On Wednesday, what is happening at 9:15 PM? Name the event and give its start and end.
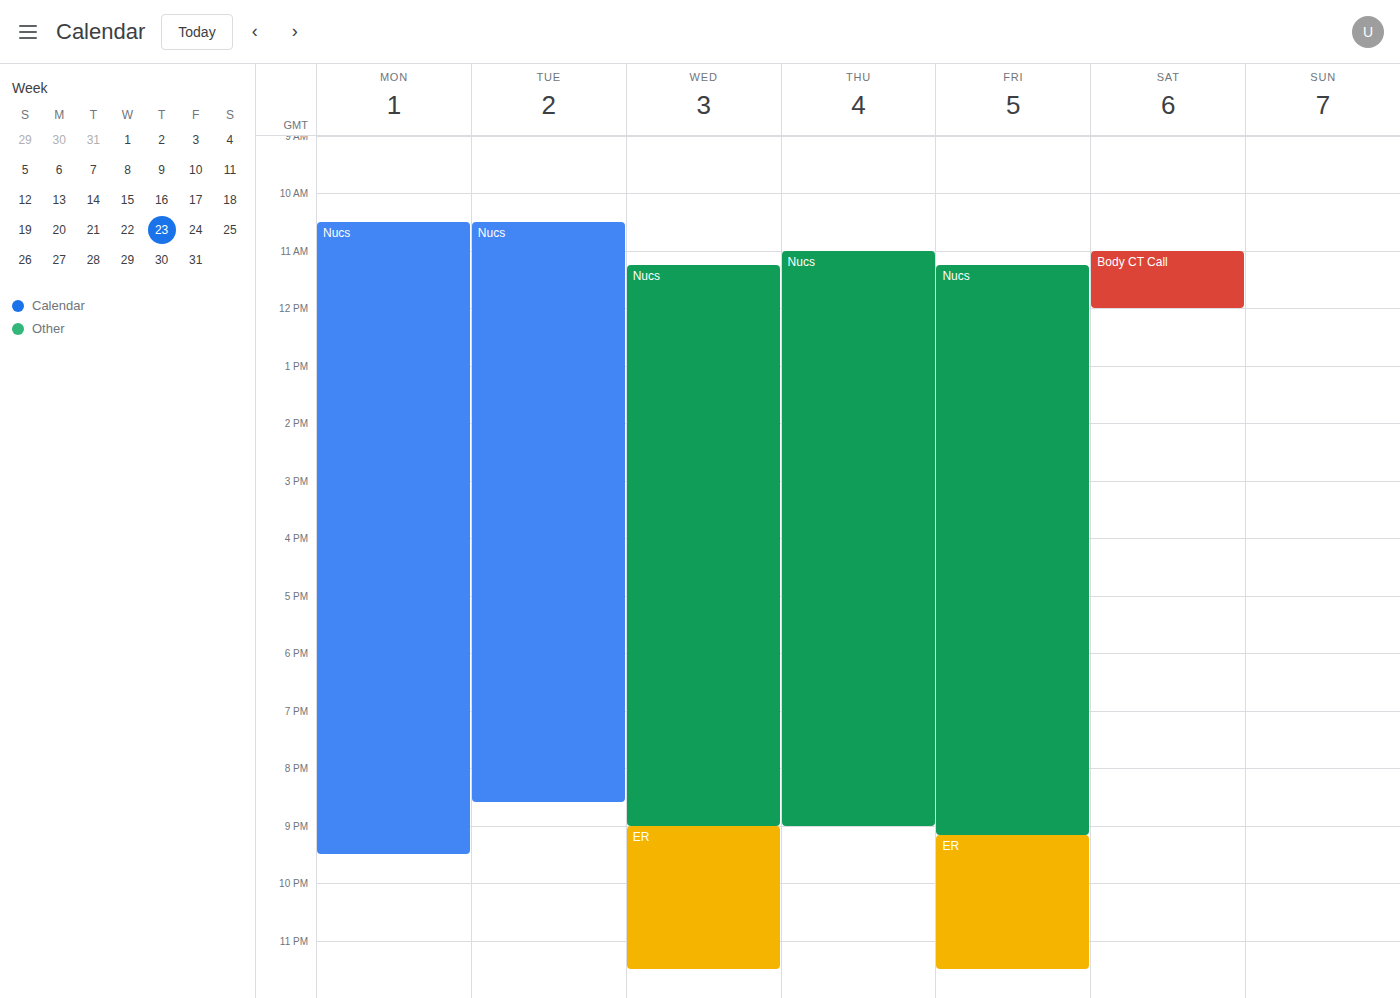
"ER", 9:00 PM to 11:30 PM